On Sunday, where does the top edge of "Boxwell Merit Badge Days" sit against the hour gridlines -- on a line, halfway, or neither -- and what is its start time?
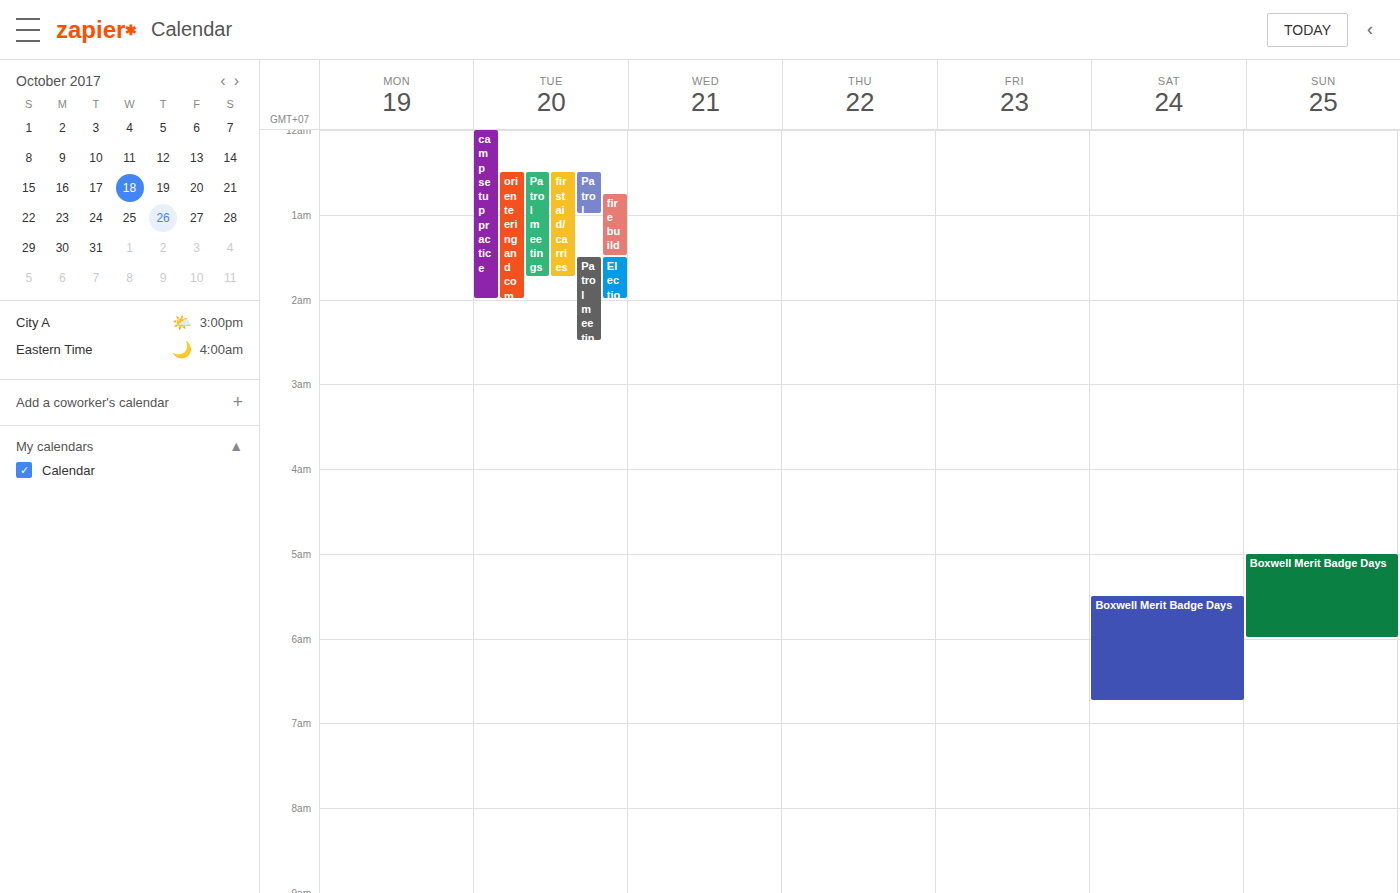
5:00 AM -- exactly on the 5 AM line.